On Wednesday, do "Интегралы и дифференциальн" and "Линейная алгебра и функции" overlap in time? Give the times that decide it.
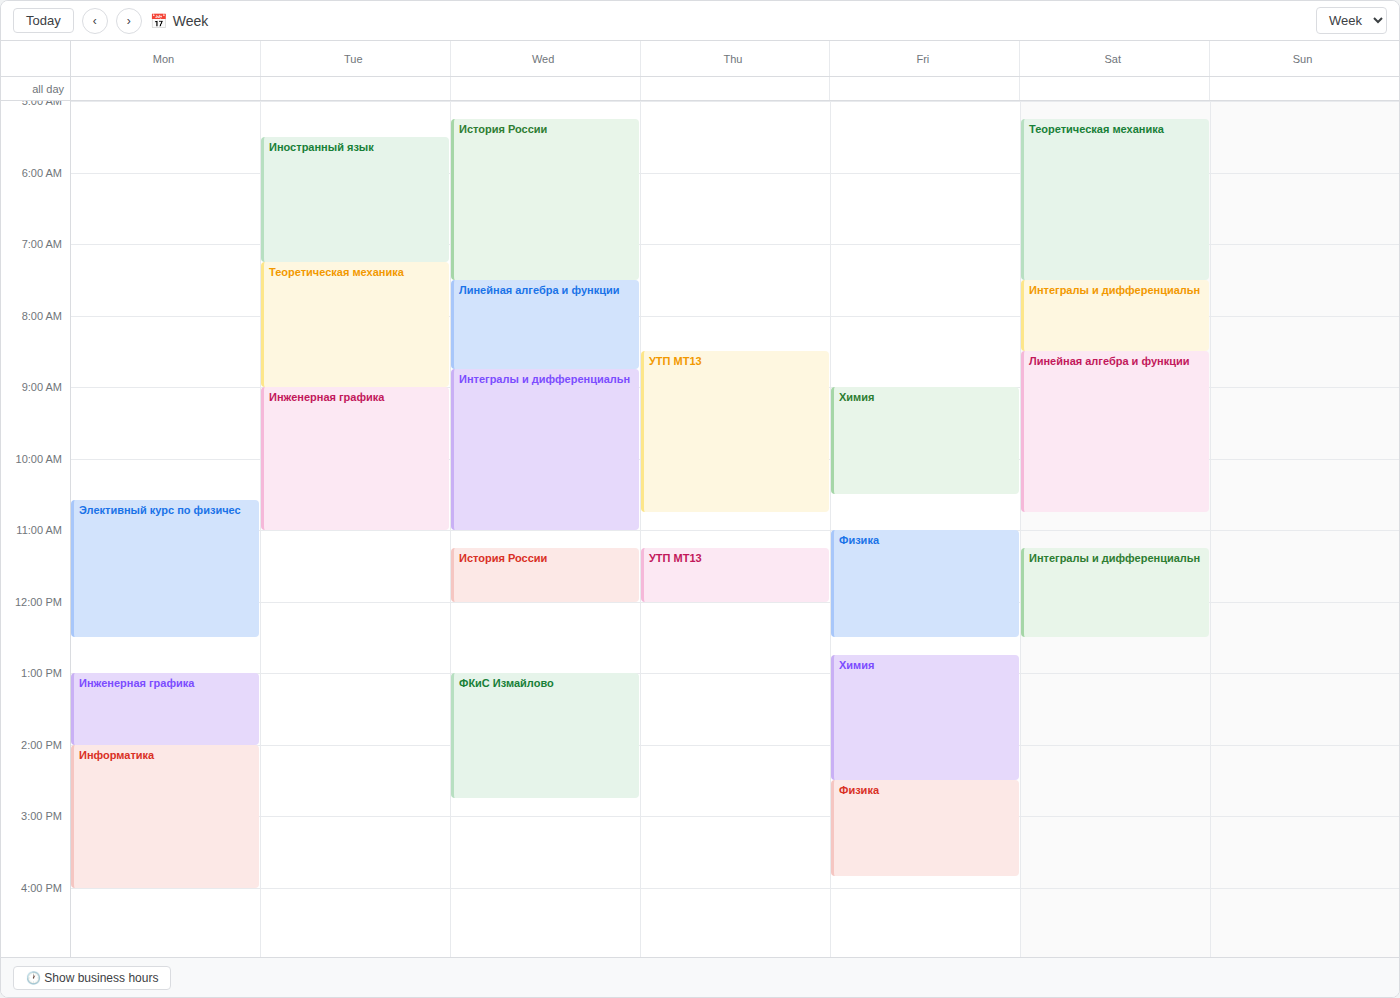
"Линейная алгебра и функции" ends at 8:45 AM, exactly when "Интегралы и дифференциальн" starts -- they touch but do not overlap.